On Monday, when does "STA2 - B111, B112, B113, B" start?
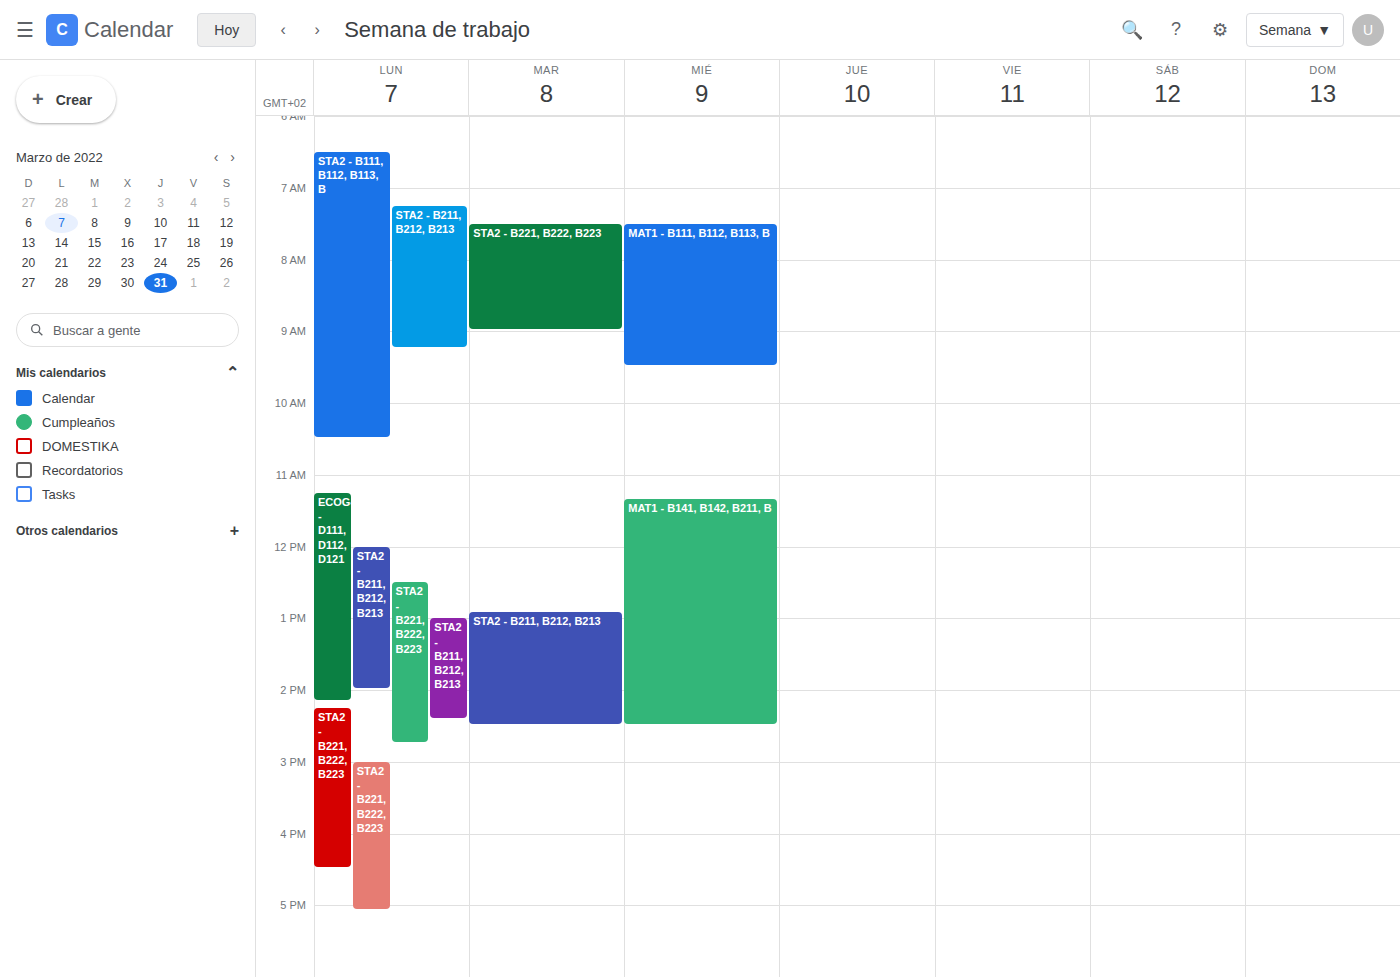
6:30 AM